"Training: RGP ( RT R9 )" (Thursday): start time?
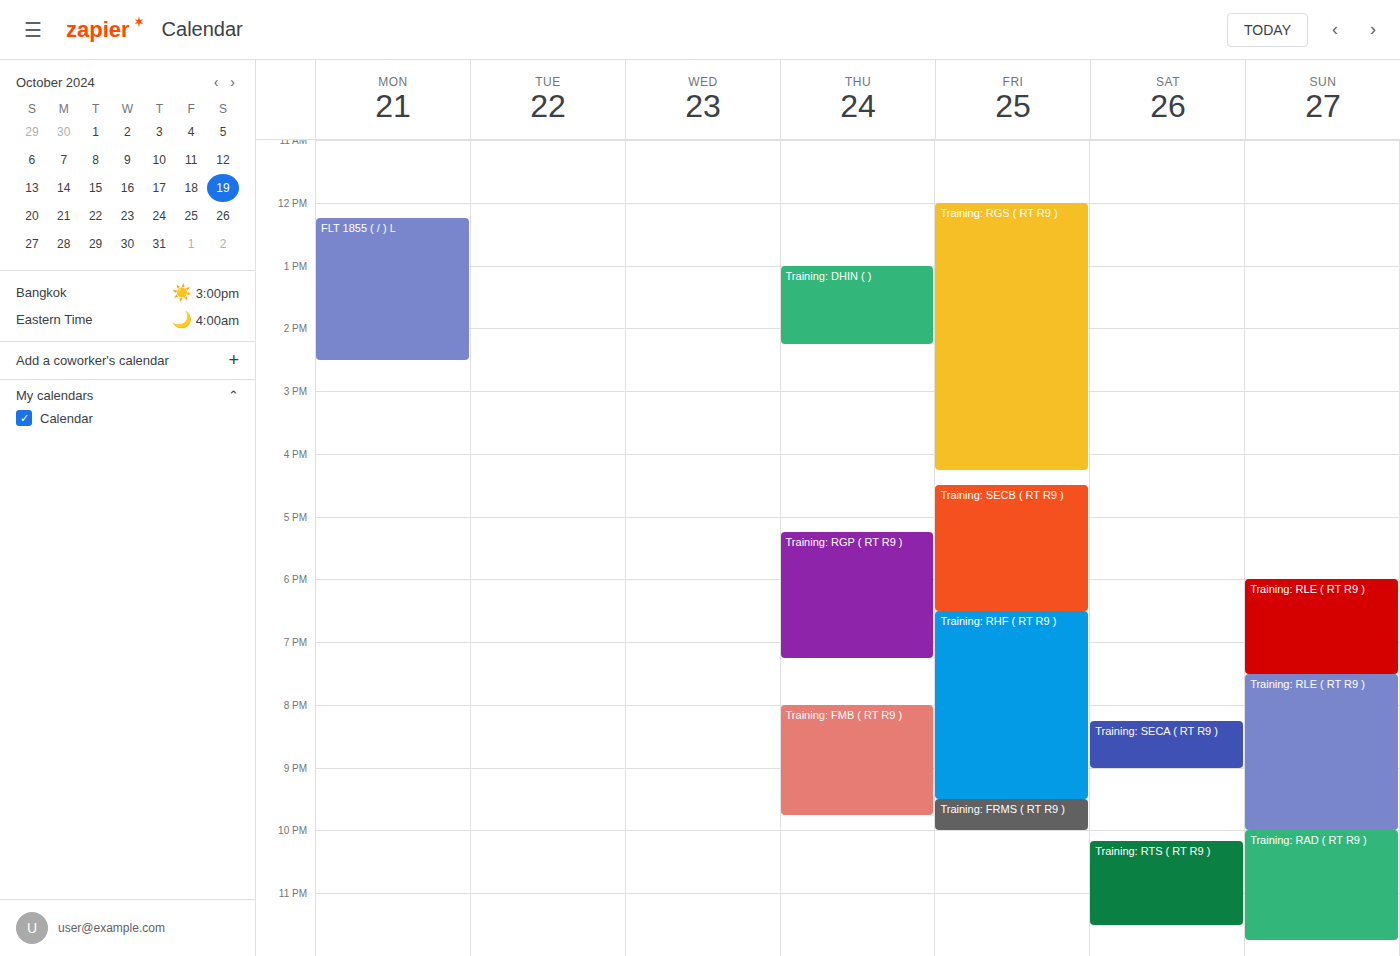
5:15 PM